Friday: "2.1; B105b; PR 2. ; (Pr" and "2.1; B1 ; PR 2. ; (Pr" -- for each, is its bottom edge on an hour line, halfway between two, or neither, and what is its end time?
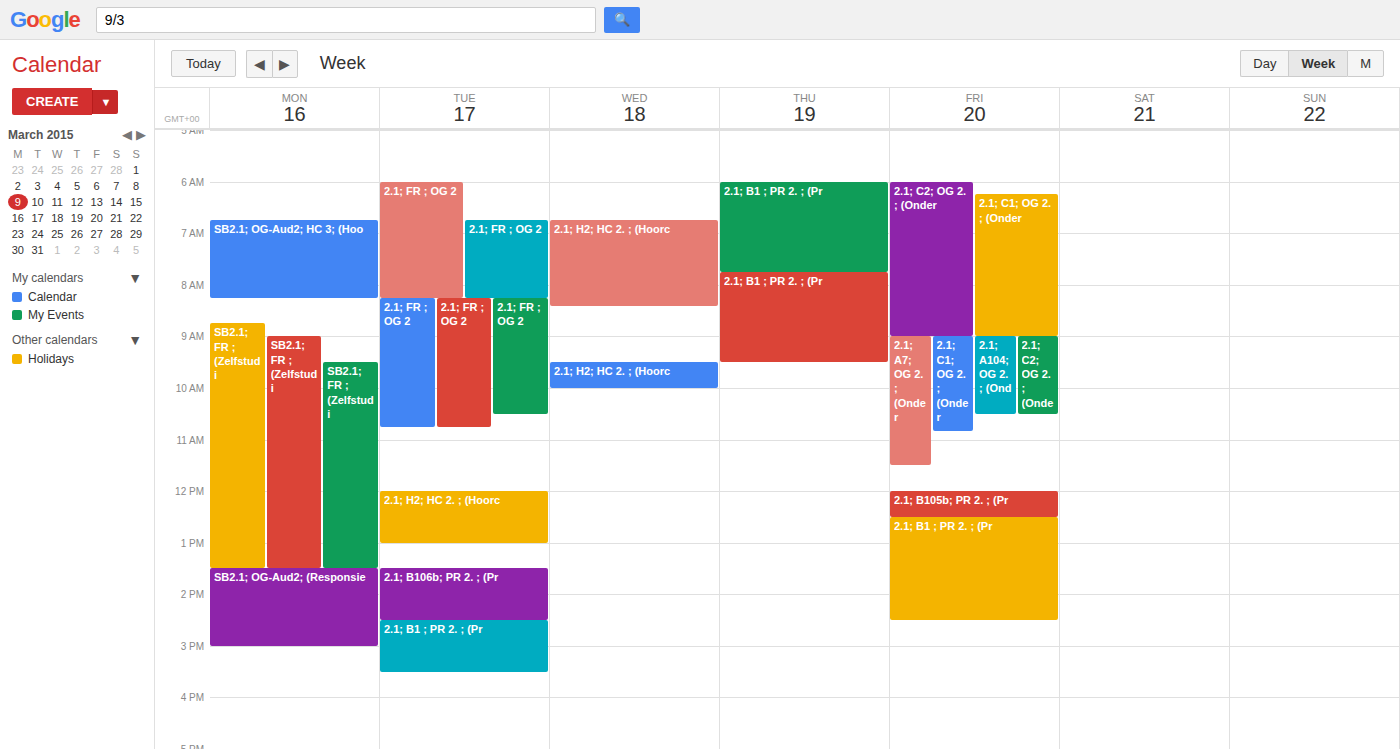
"2.1; B105b; PR 2. ; (Pr": 12:30 PM, halfway between the 12 PM and 1 PM lines. "2.1; B1 ; PR 2. ; (Pr": 2:30 PM, halfway between the 2 PM and 3 PM lines.